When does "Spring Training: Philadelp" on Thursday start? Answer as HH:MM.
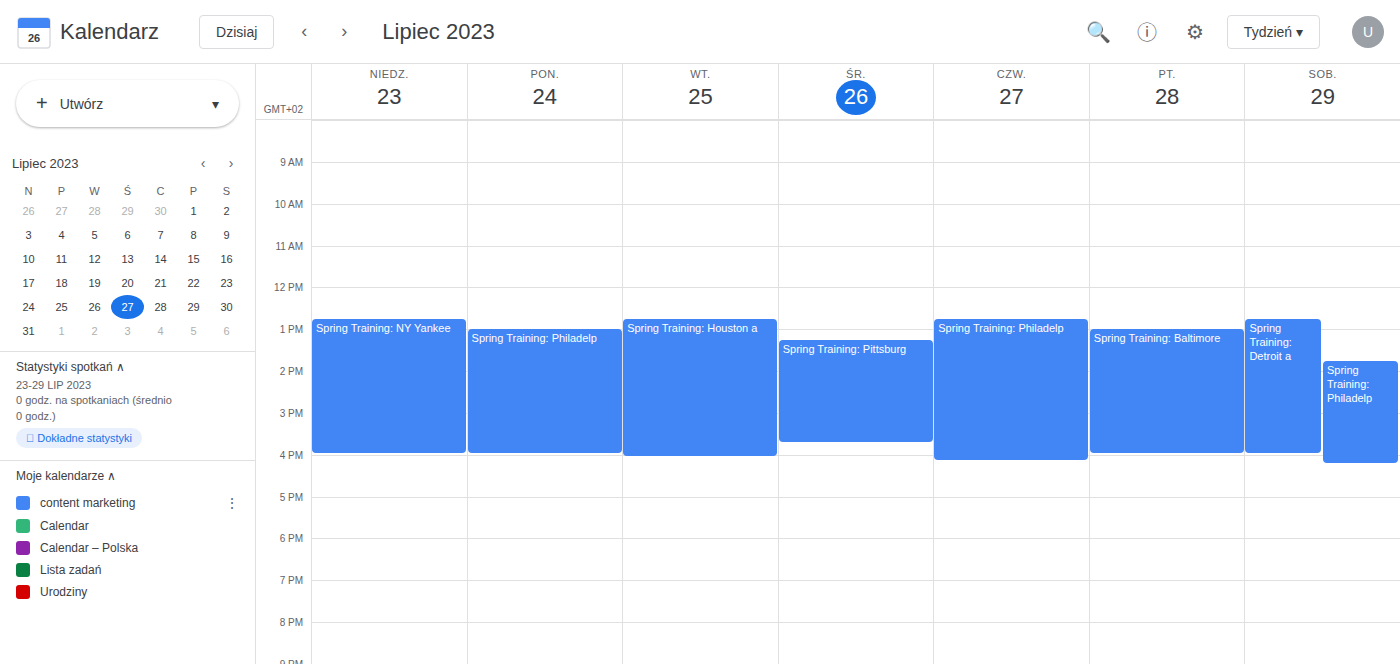
12:45